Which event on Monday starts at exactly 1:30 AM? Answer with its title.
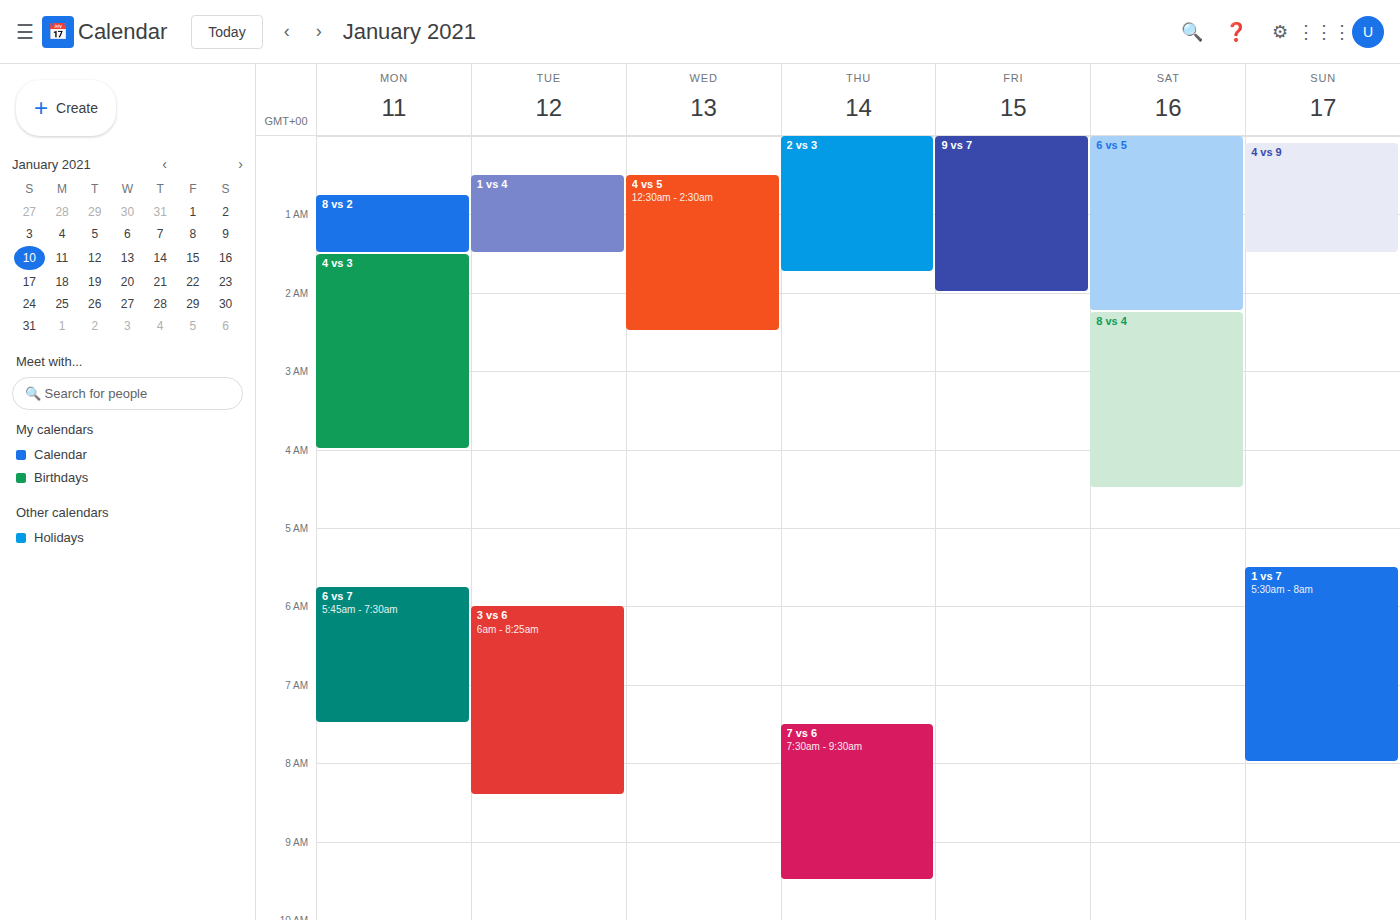
"4 vs 3"